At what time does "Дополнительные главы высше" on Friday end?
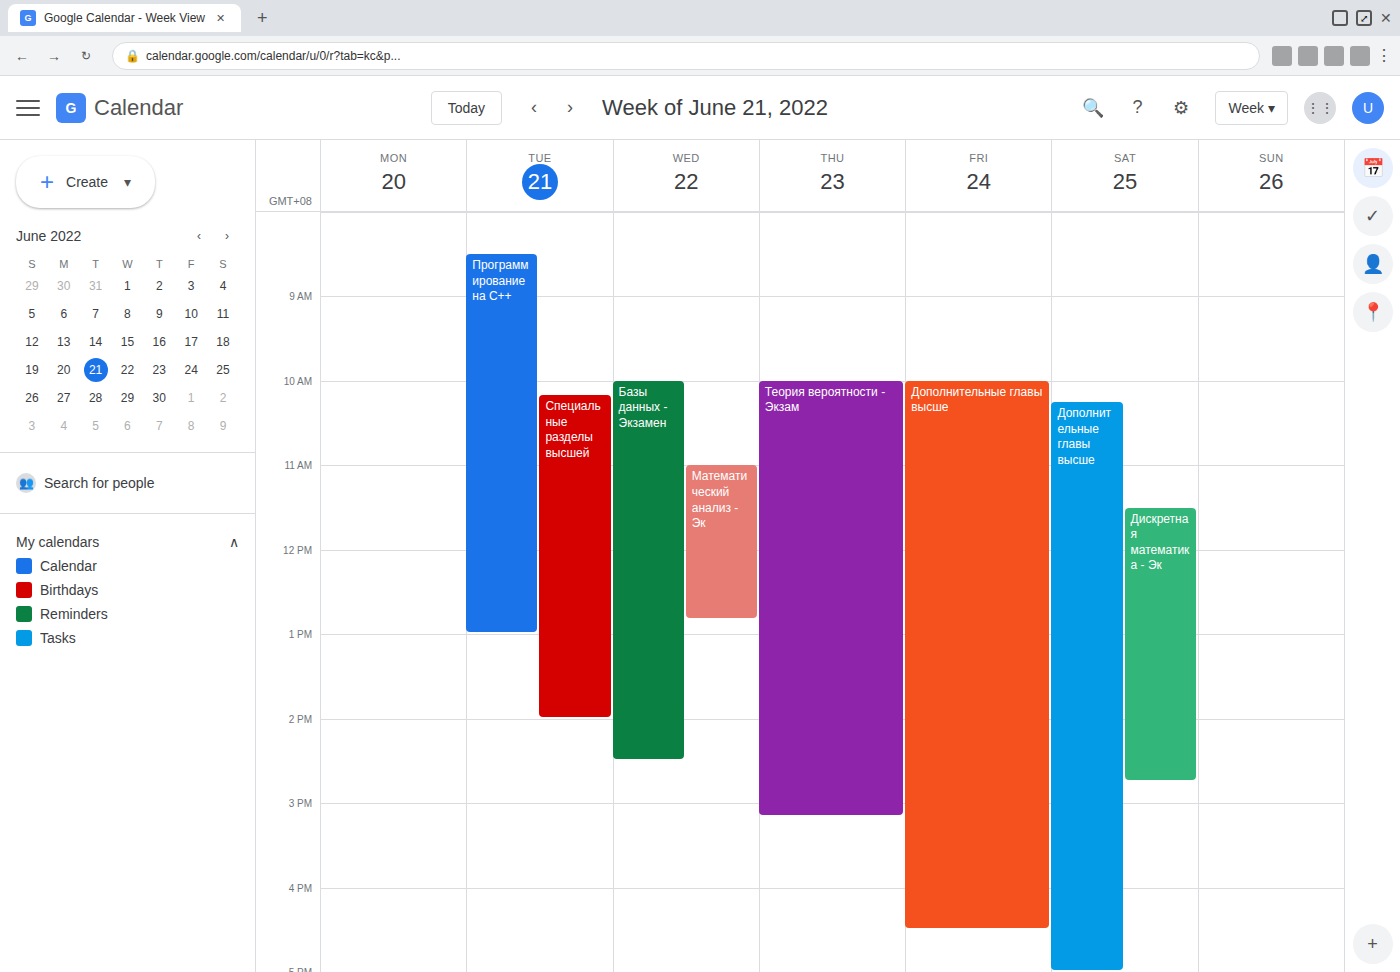
4:30 PM